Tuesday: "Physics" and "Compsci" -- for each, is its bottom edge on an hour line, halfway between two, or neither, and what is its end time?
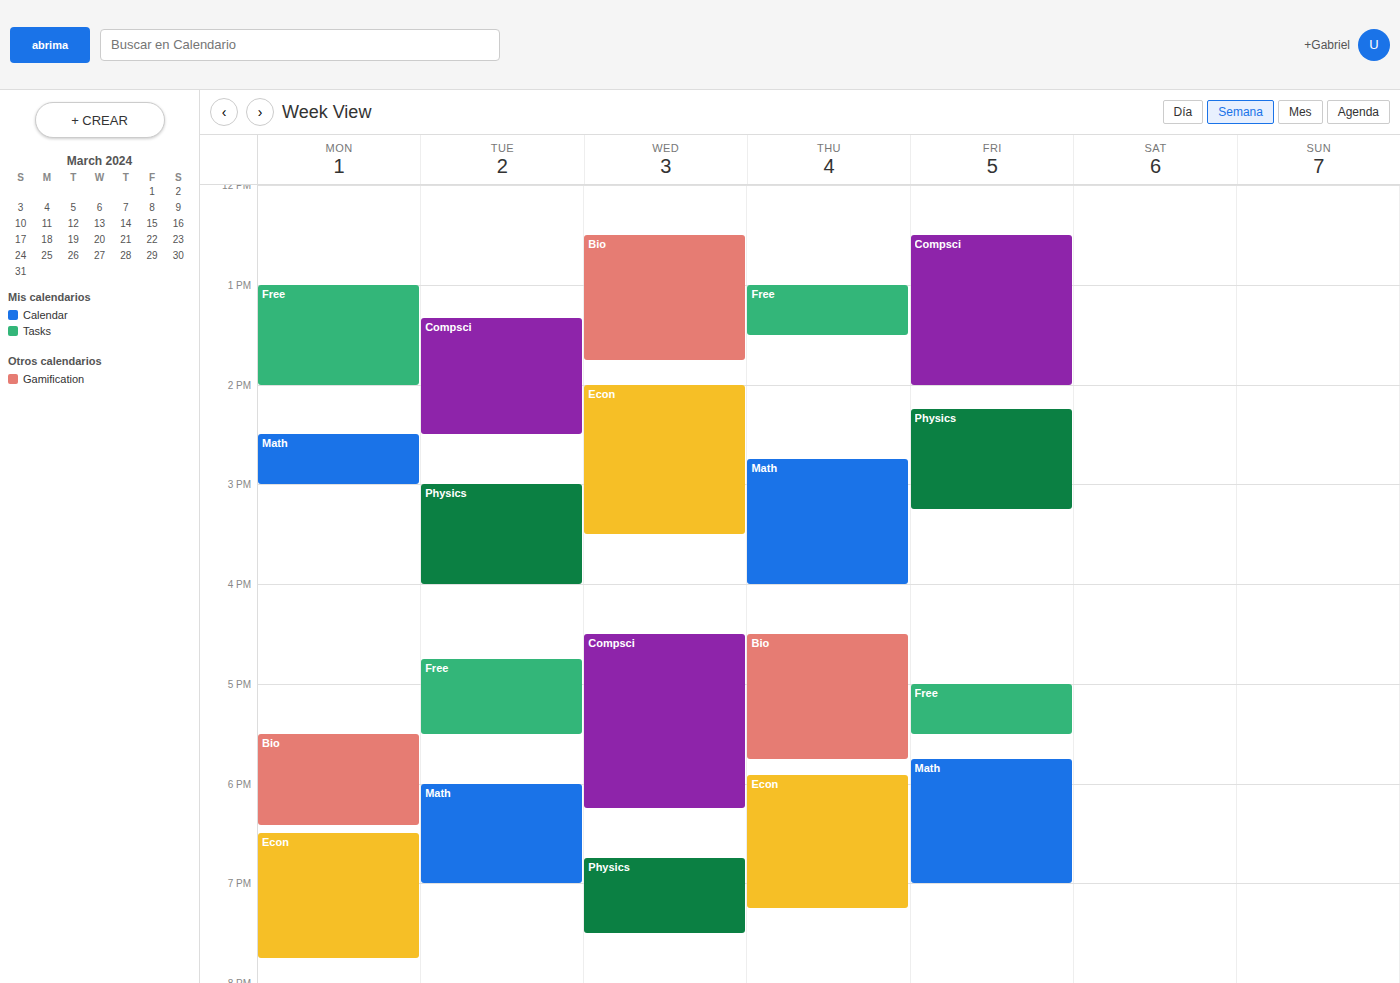
"Physics": 16:00, exactly on the 16:00 line. "Compsci": 14:30, halfway between the 14:00 and 15:00 lines.